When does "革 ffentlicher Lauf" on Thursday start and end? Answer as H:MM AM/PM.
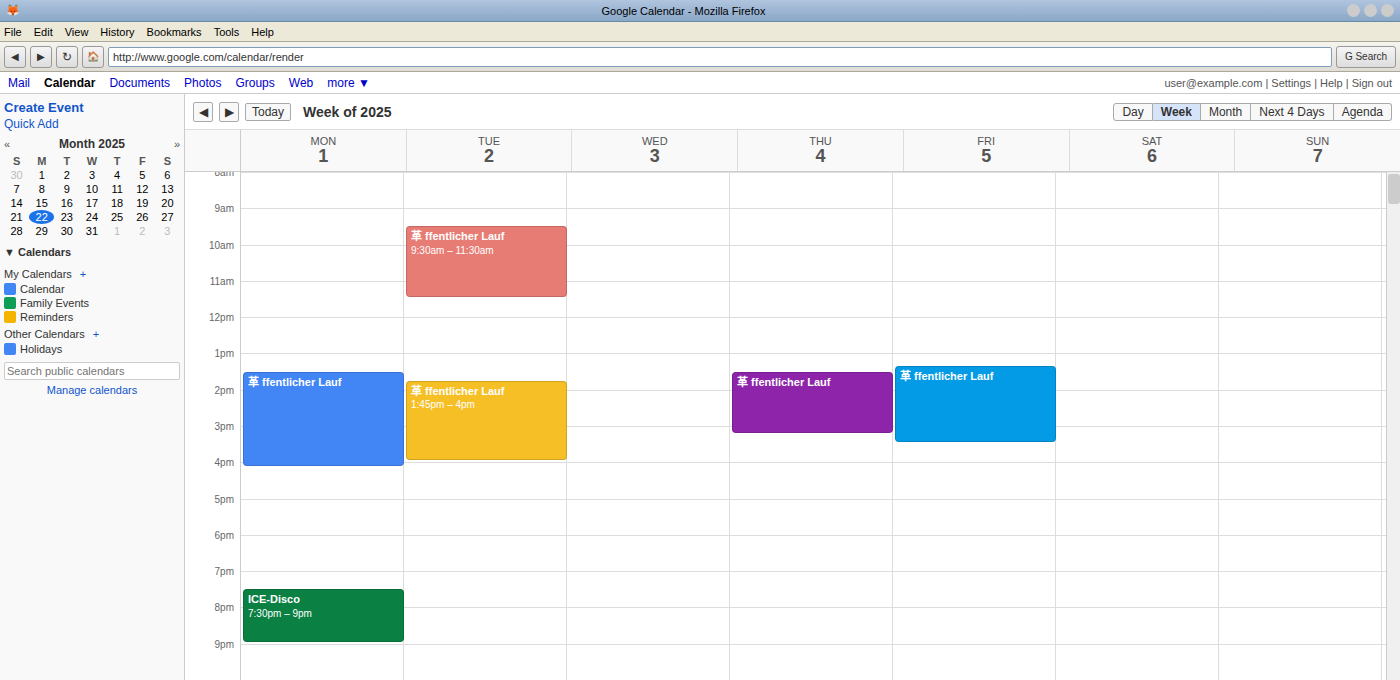
1:30 PM to 3:15 PM